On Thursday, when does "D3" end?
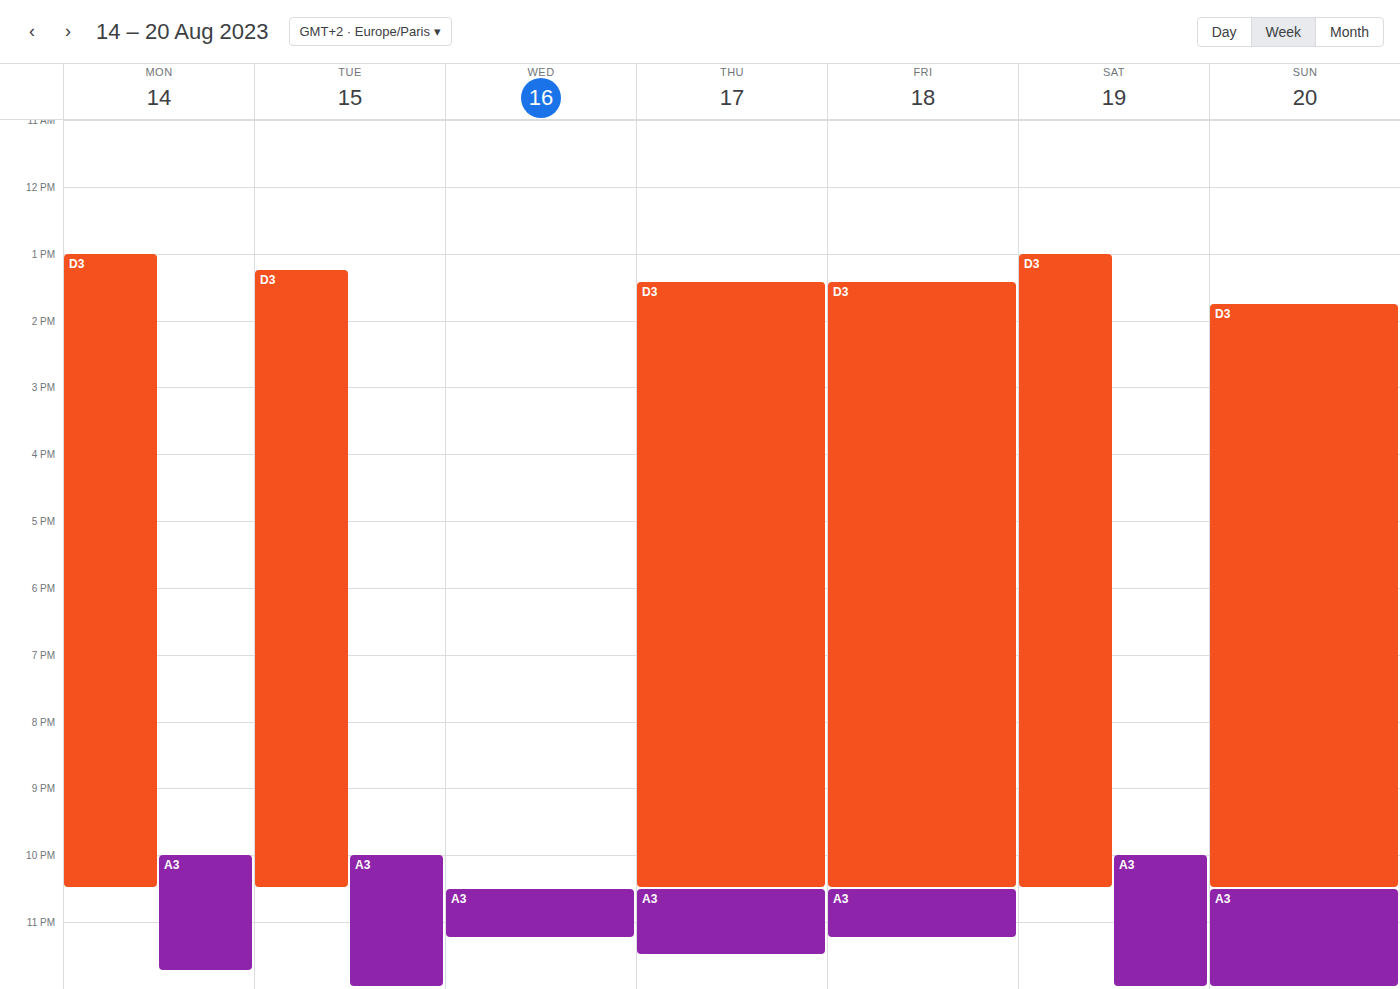
10:30 PM